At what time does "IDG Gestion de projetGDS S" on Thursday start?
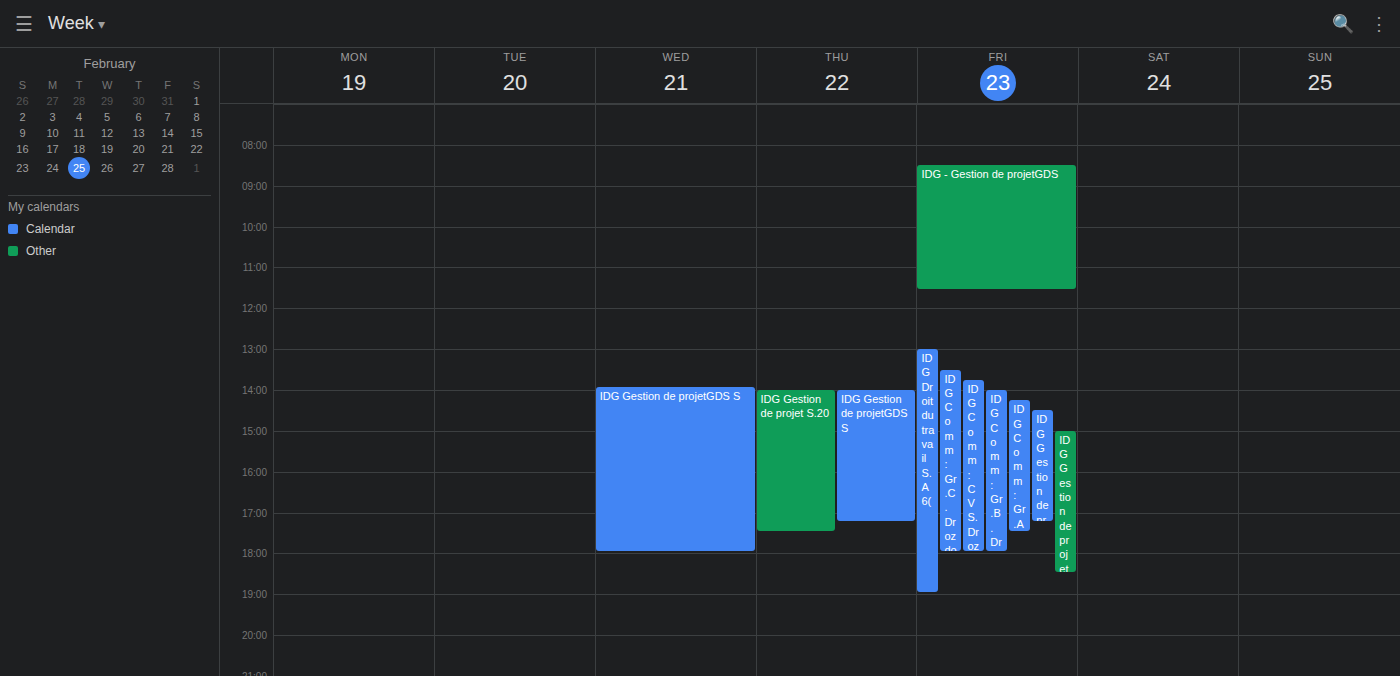
2:00 PM